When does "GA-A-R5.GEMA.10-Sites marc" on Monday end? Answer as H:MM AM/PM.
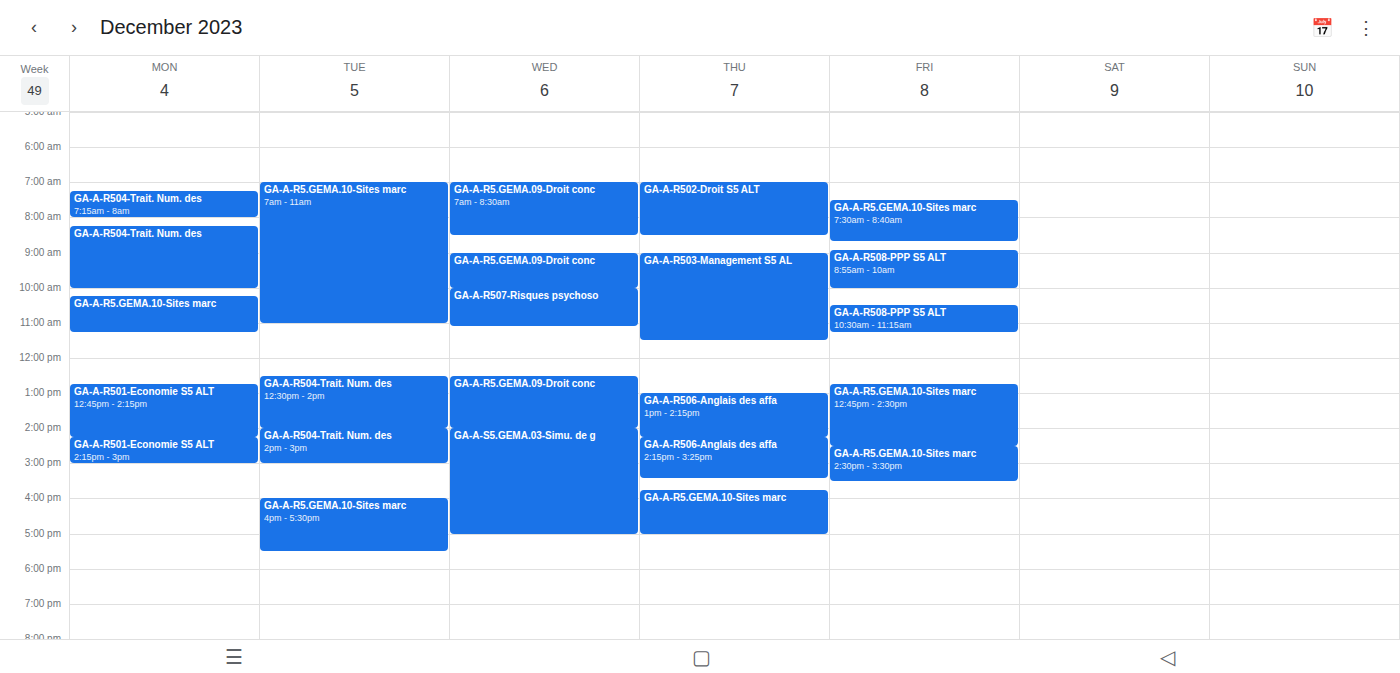
11:15 AM